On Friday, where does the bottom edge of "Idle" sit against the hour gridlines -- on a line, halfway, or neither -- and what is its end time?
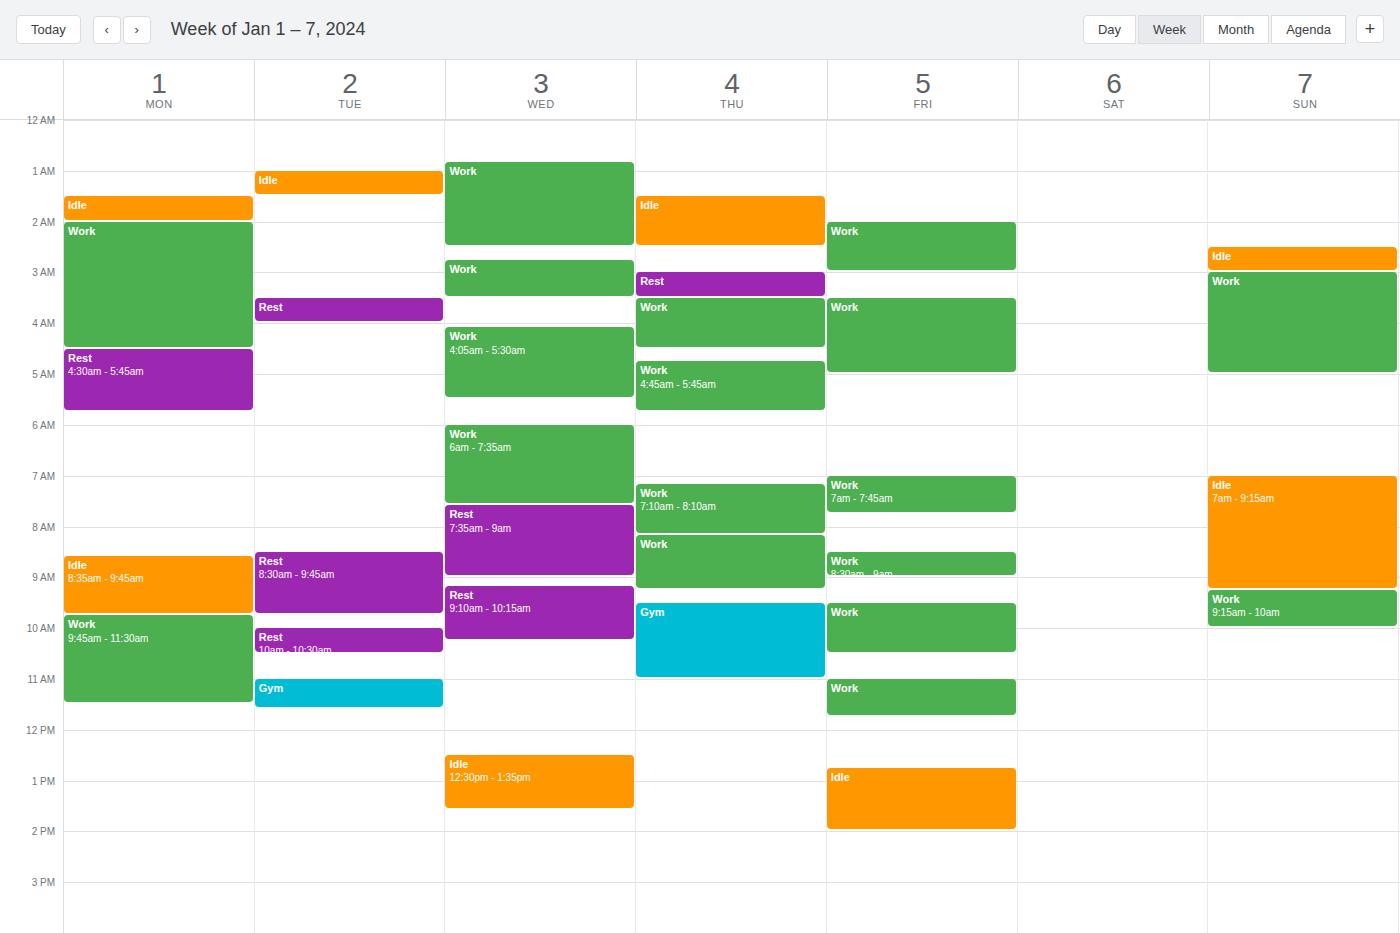
2:00 PM -- exactly on the 2 PM line.